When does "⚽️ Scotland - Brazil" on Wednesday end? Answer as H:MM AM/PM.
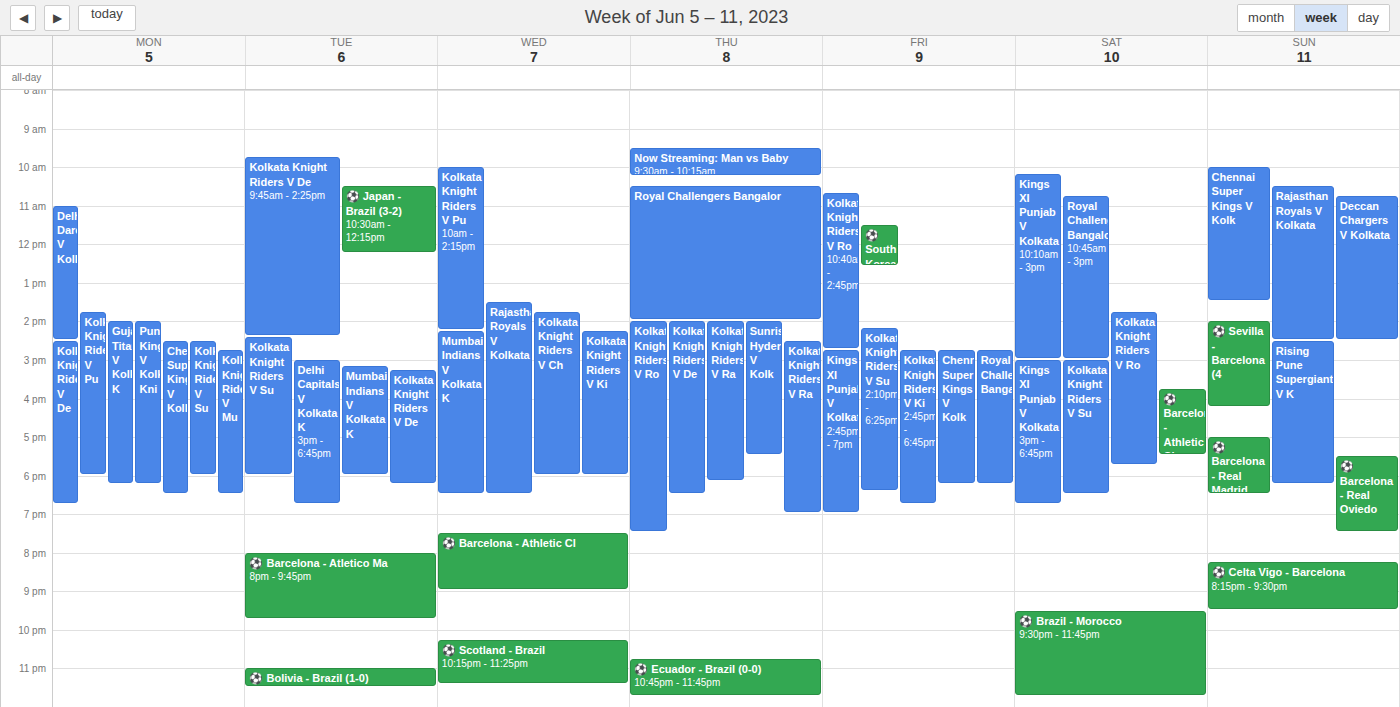
11:25 PM